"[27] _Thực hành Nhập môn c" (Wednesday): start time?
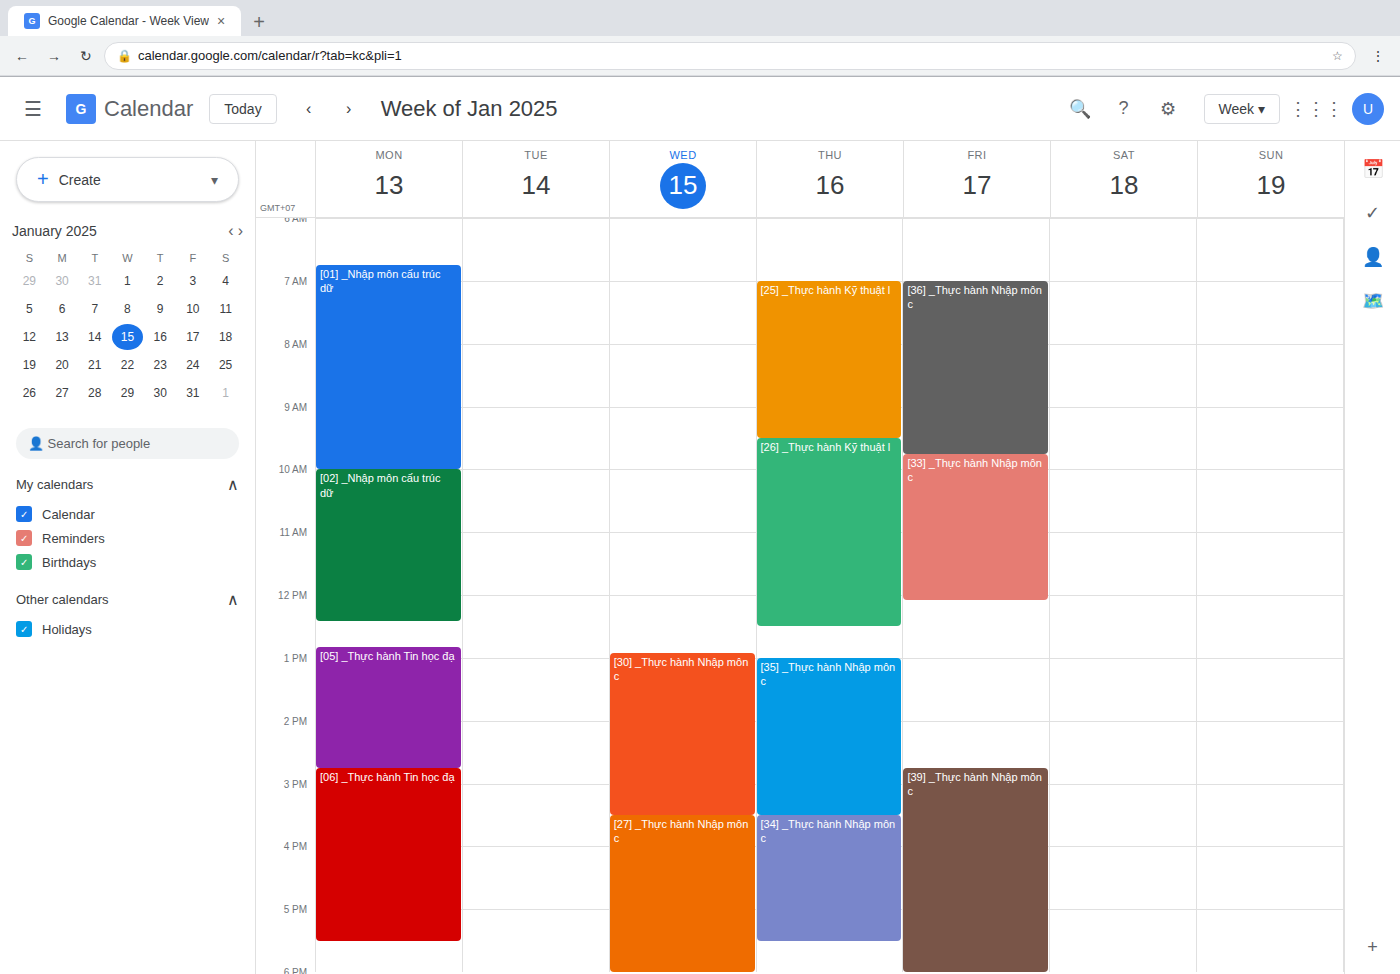
3:30 PM